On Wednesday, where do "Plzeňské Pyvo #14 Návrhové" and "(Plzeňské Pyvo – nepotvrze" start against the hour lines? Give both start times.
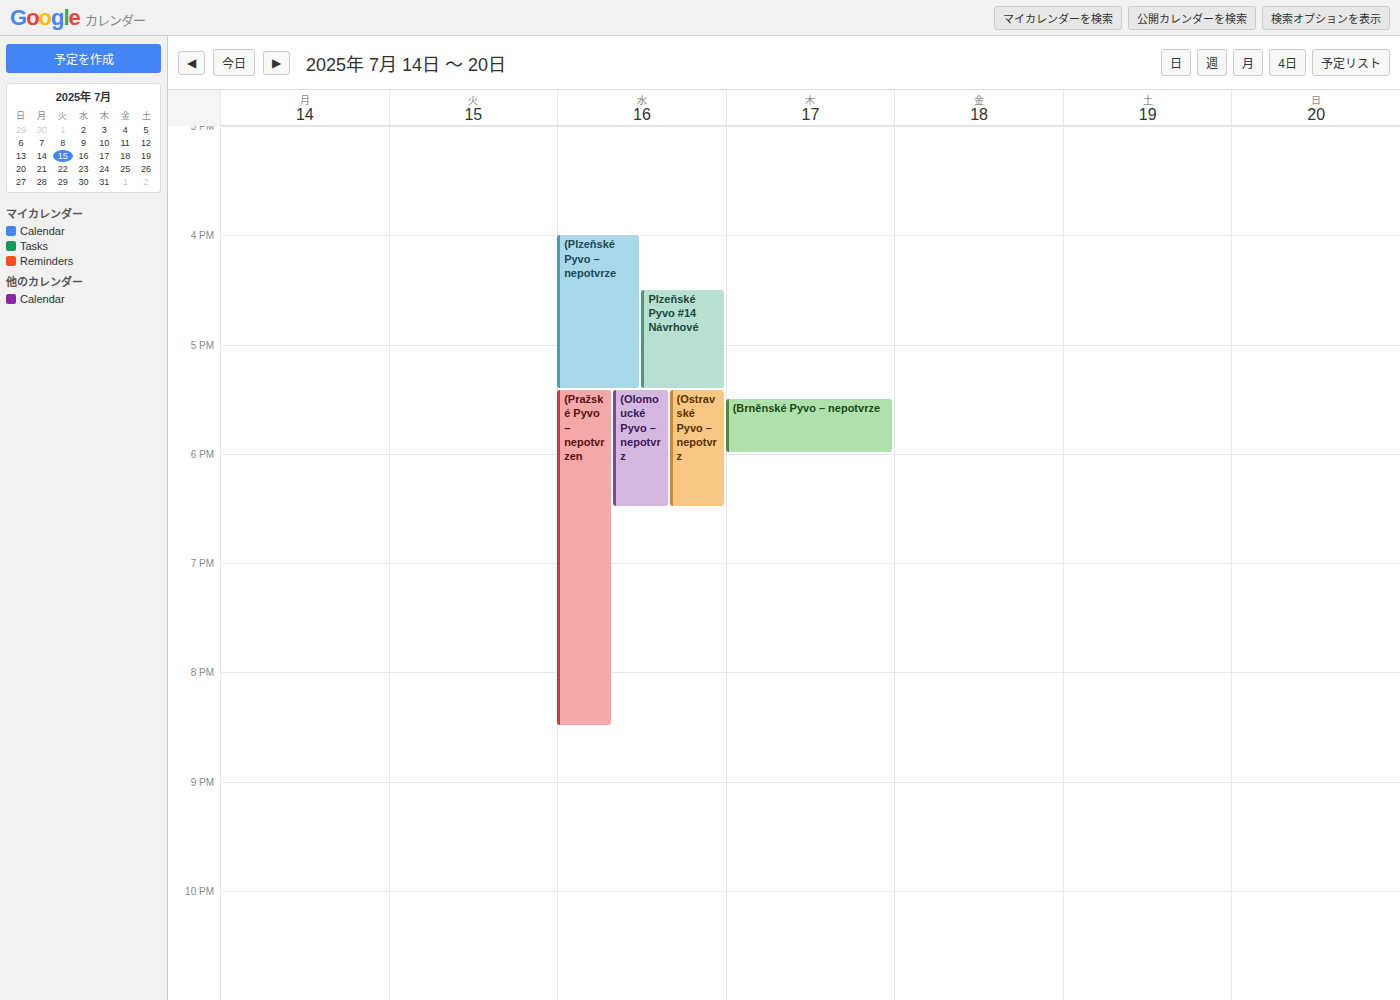
"Plzeňské Pyvo #14 Návrhové": 4:30 PM, halfway between the 4 PM and 5 PM lines. "(Plzeňské Pyvo – nepotvrze": 4:00 PM, exactly on the 4 PM line.